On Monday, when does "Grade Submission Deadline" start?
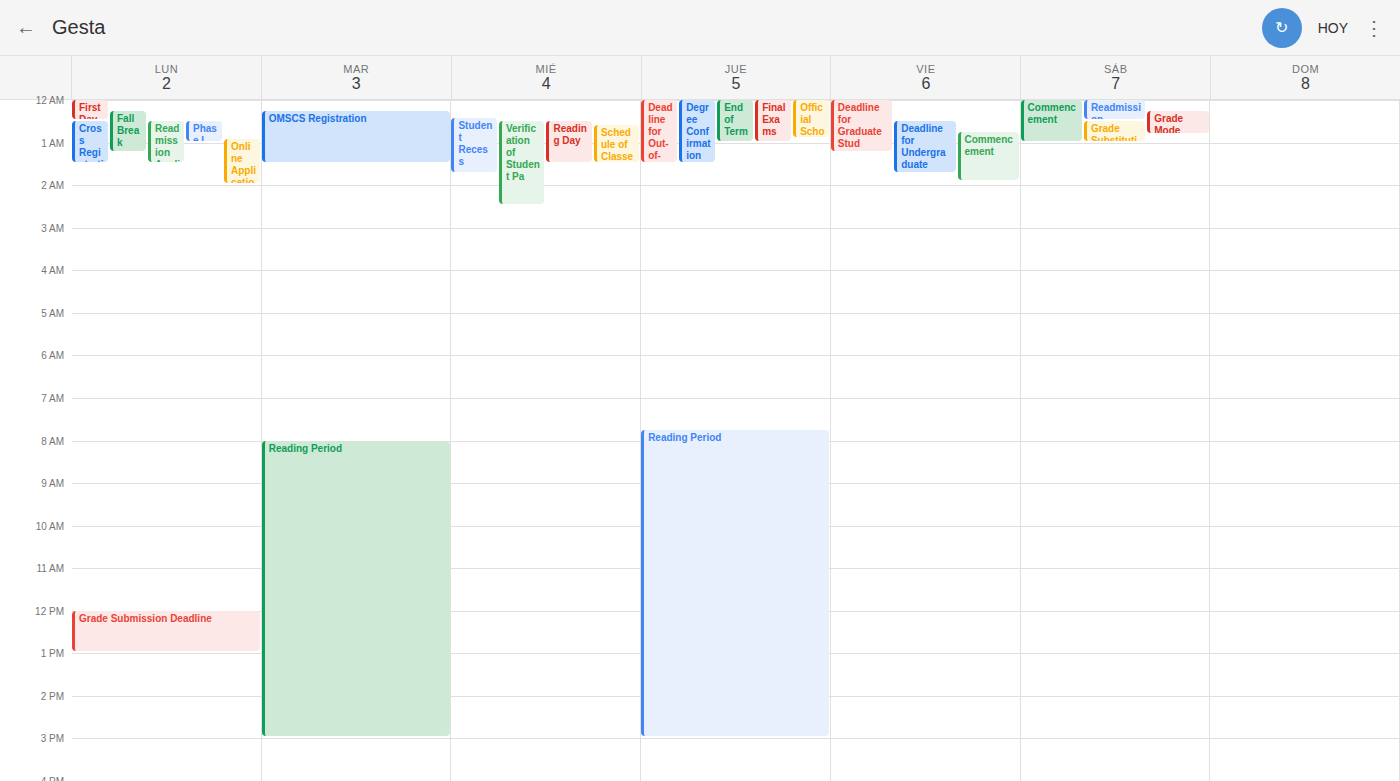
12:00 PM